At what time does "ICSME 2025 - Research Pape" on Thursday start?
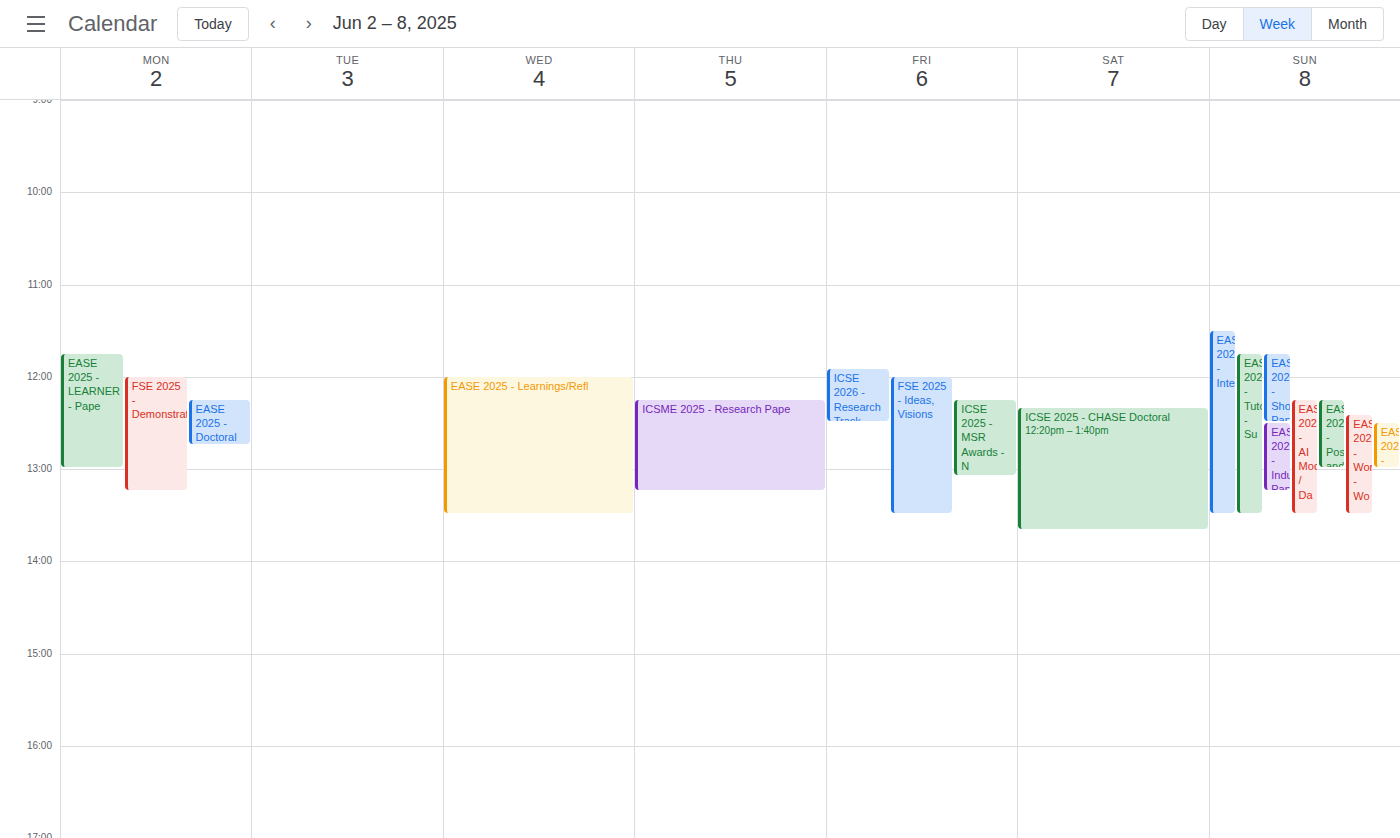
12:15 PM